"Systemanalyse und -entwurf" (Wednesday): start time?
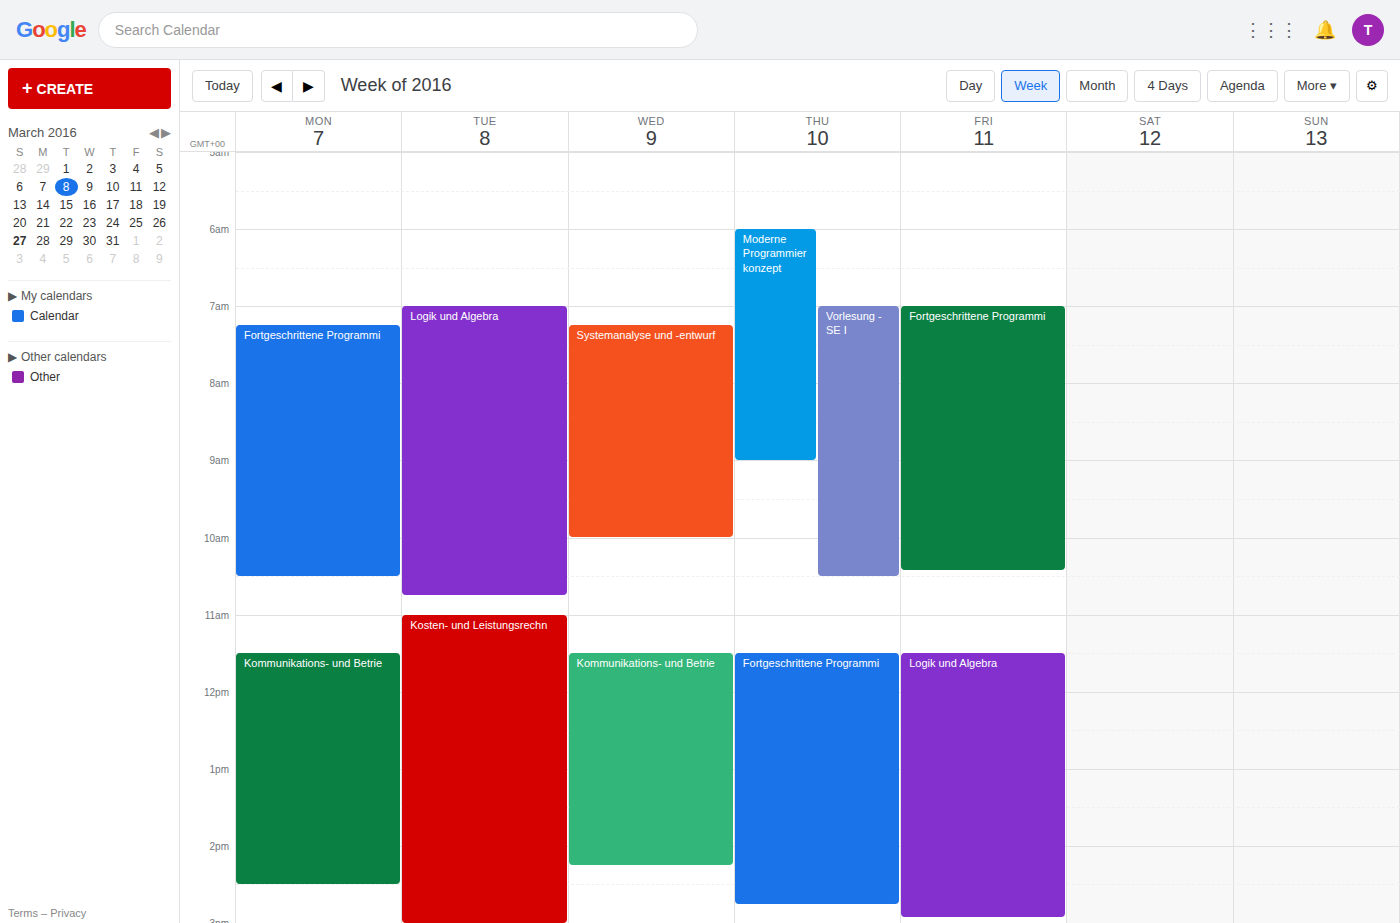
7:15 AM